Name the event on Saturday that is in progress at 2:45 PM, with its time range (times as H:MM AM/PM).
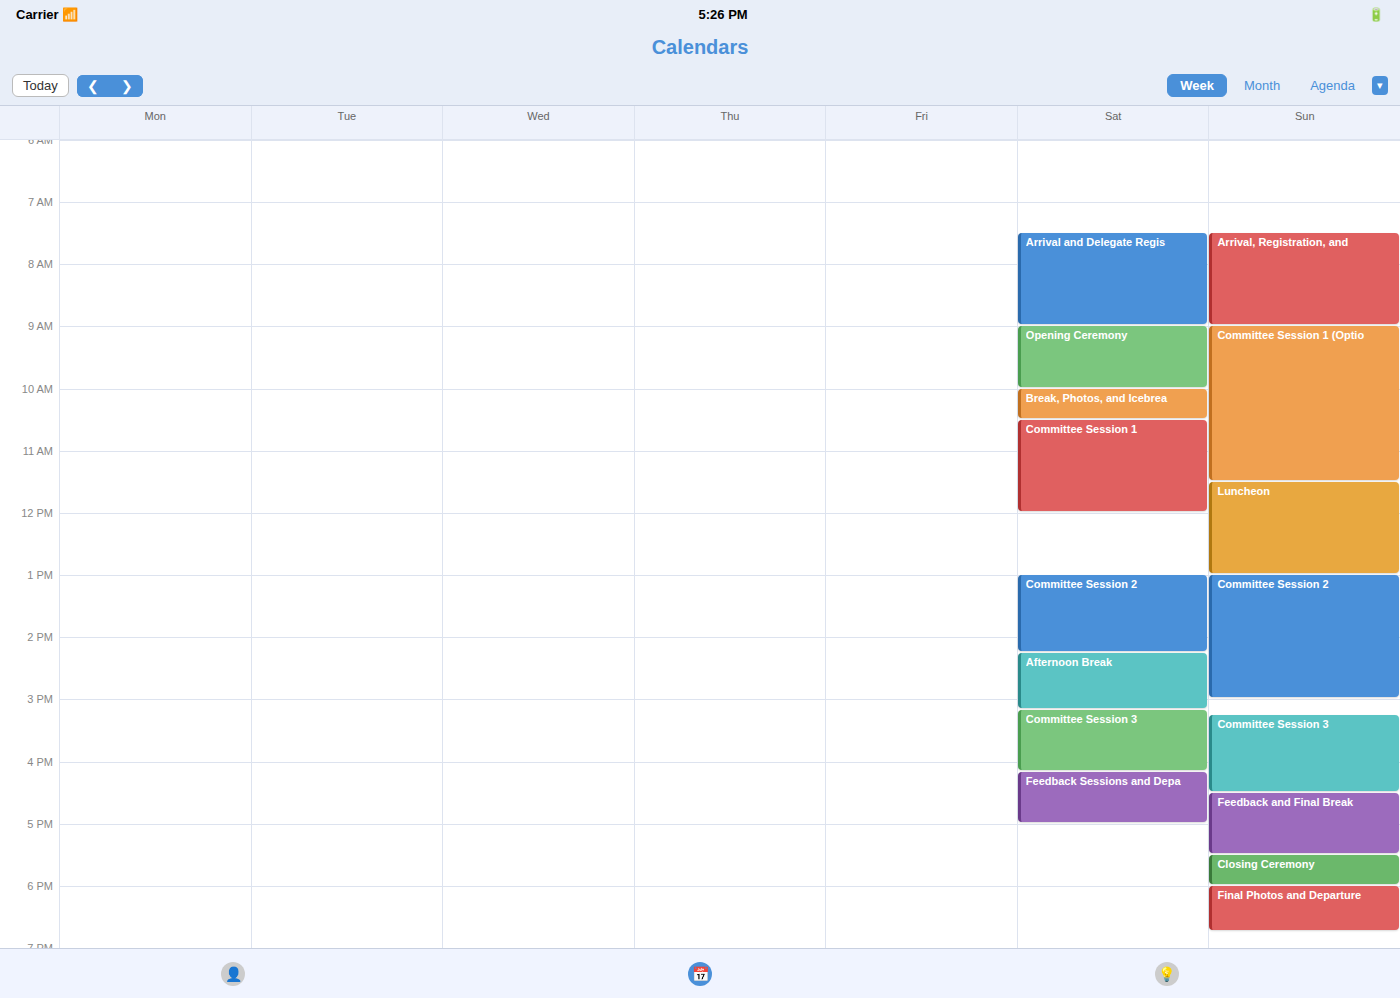
"Afternoon Break", 2:15 PM to 3:10 PM